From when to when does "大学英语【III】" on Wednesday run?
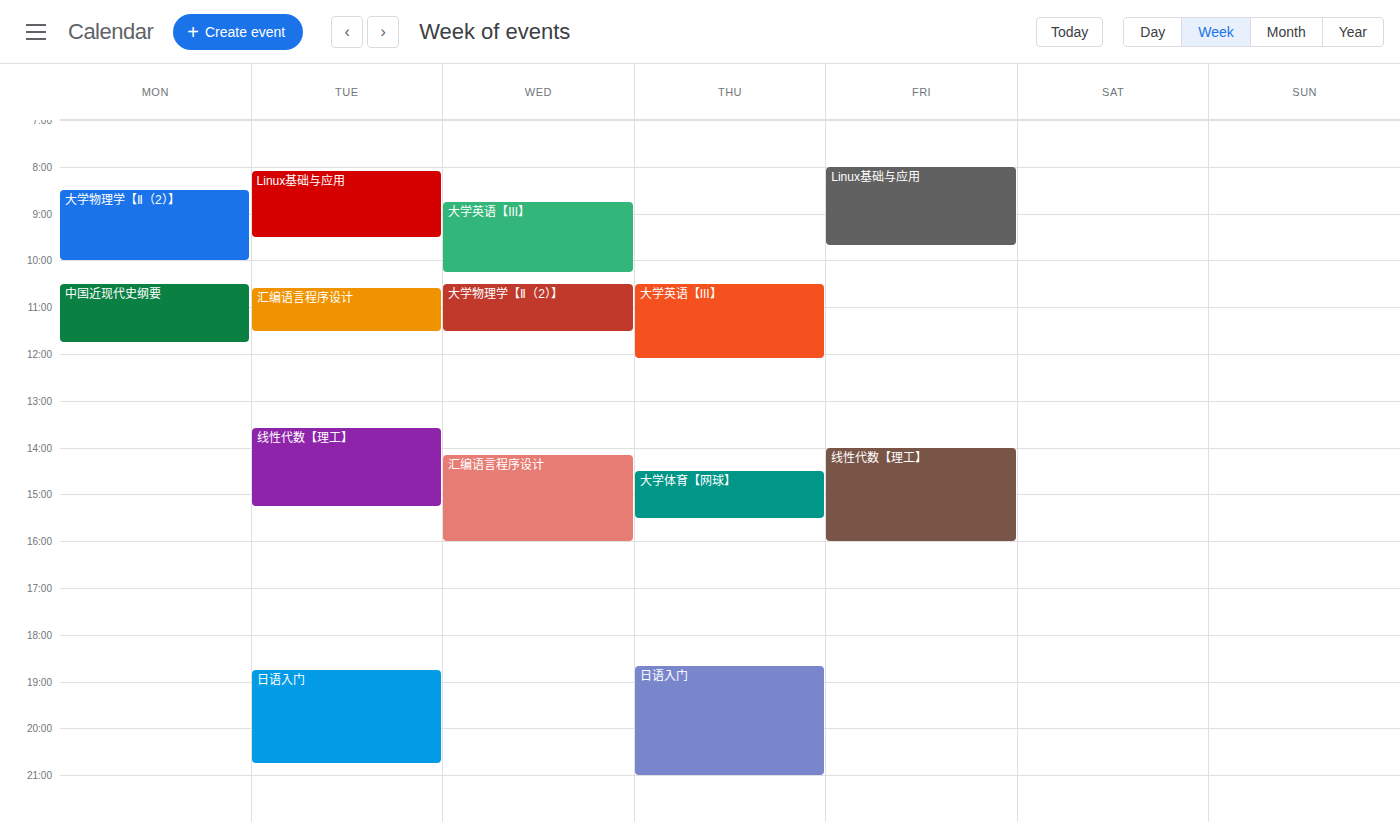
8:45 AM to 10:15 AM